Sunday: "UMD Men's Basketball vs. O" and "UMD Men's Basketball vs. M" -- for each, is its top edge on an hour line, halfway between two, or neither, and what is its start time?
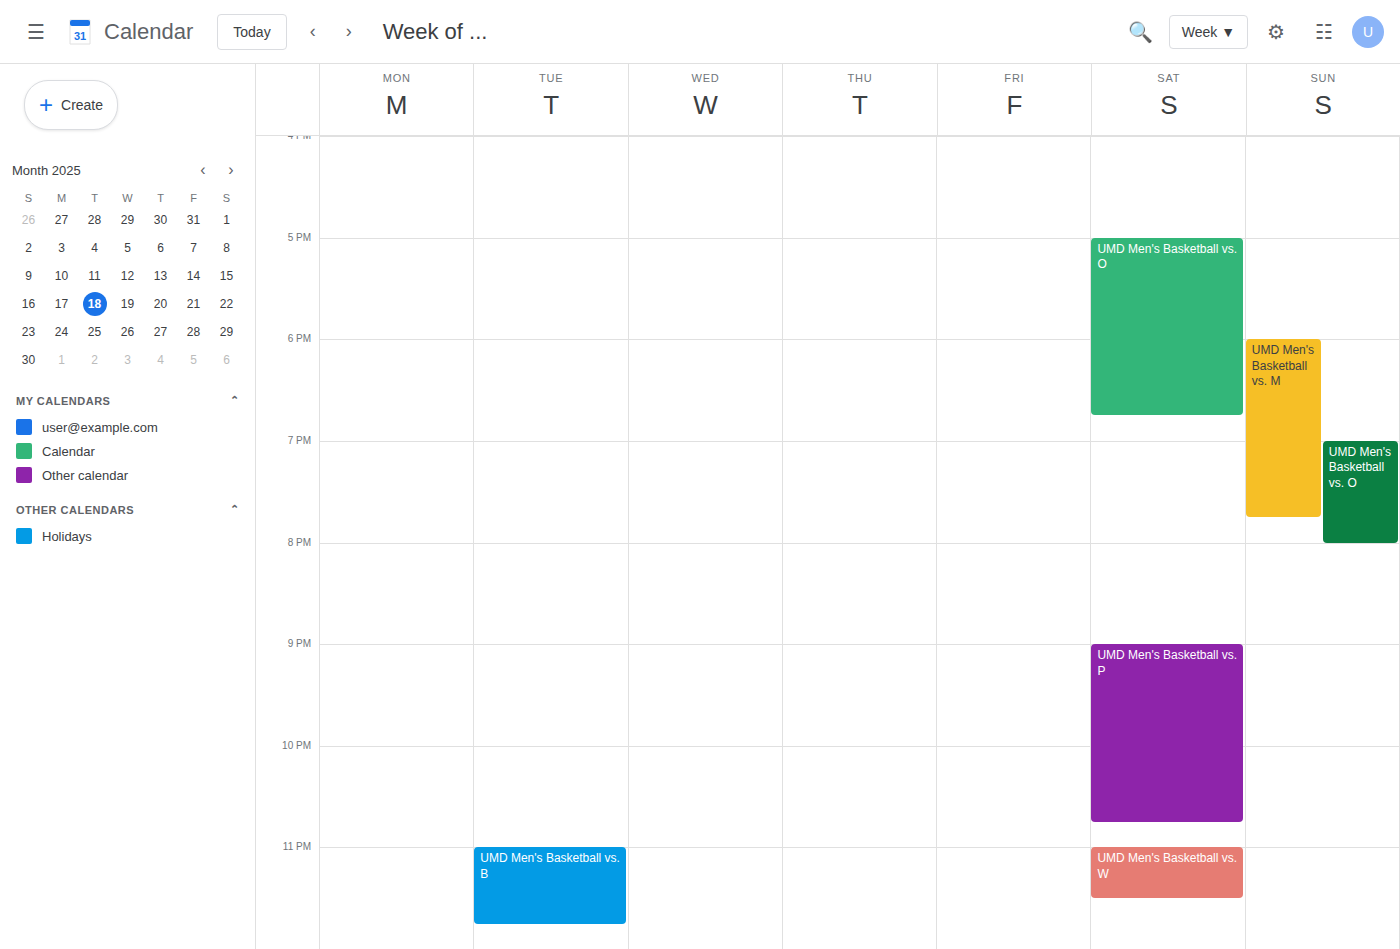
"UMD Men's Basketball vs. O": 7:00 PM, exactly on the 7 PM line. "UMD Men's Basketball vs. M": 6:00 PM, exactly on the 6 PM line.